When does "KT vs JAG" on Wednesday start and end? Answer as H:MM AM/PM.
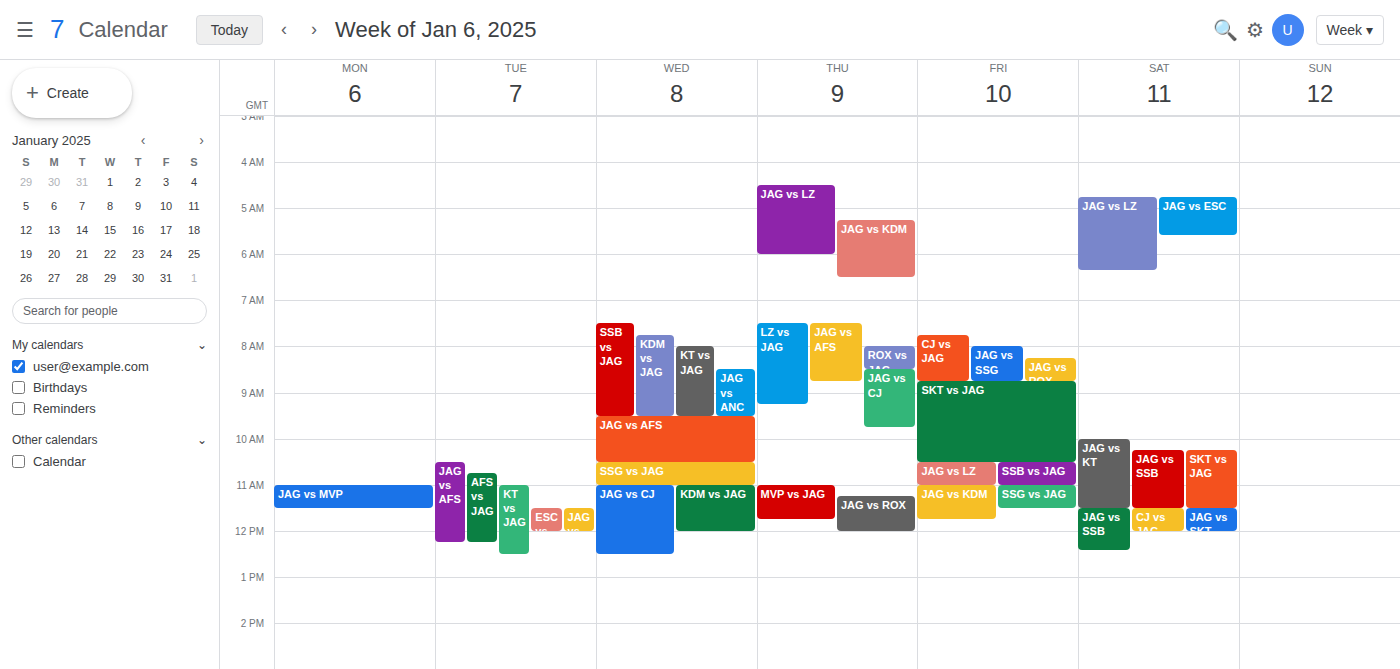
8:00 AM to 9:30 AM